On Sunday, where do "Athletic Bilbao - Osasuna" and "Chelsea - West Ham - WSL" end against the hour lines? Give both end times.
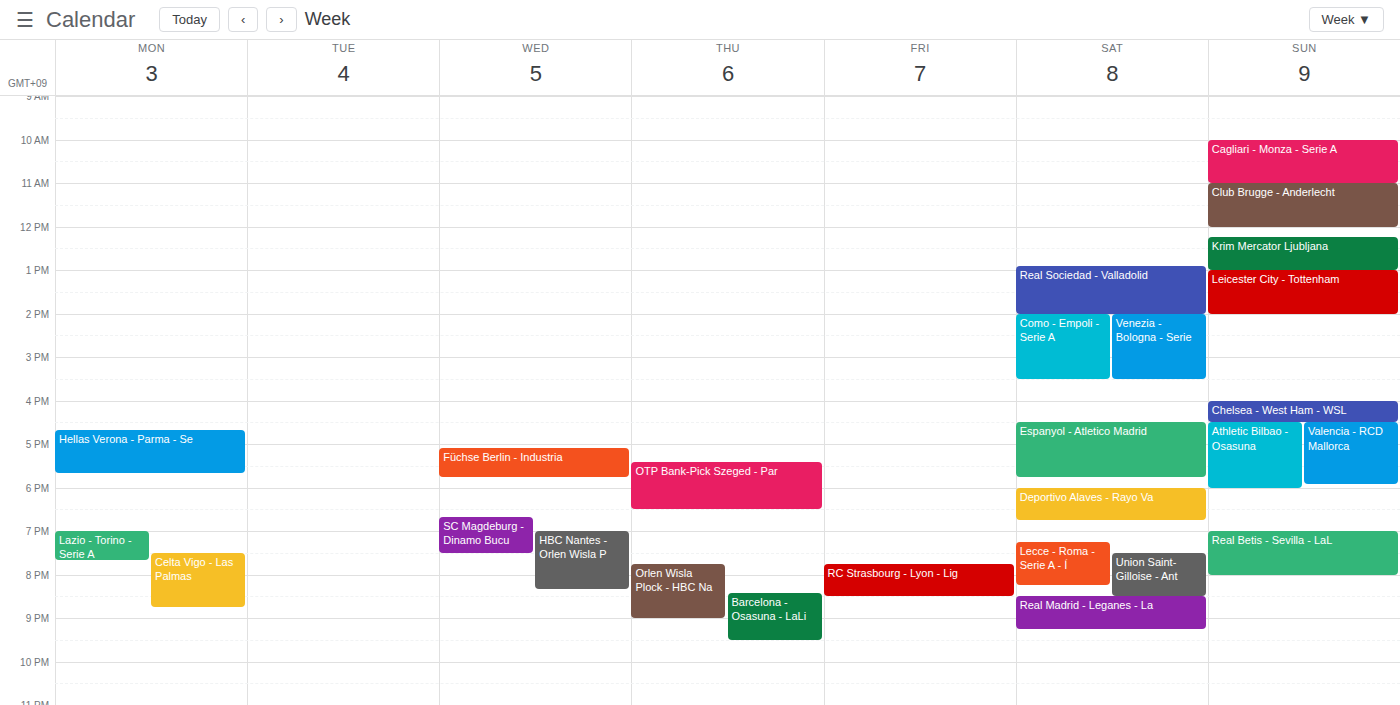
"Athletic Bilbao - Osasuna": 18:00, exactly on the 18:00 line. "Chelsea - West Ham - WSL": 16:30, halfway between the 16:00 and 17:00 lines.